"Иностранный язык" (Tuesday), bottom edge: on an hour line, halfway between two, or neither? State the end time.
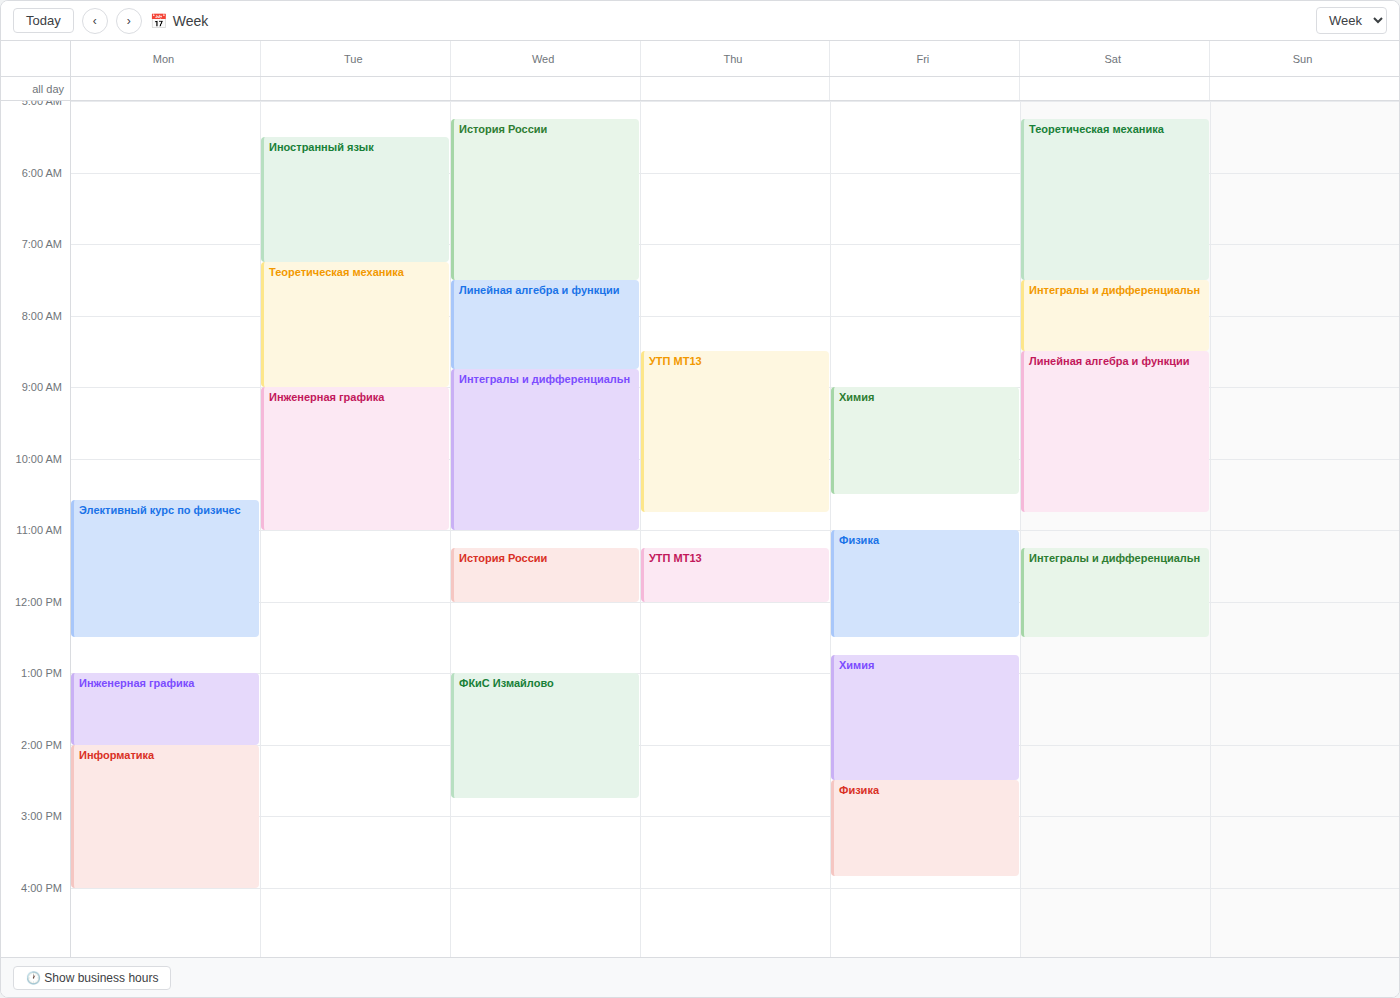
7:15 AM -- neither: a quarter of the way from the 7 AM line to the 8 AM line.